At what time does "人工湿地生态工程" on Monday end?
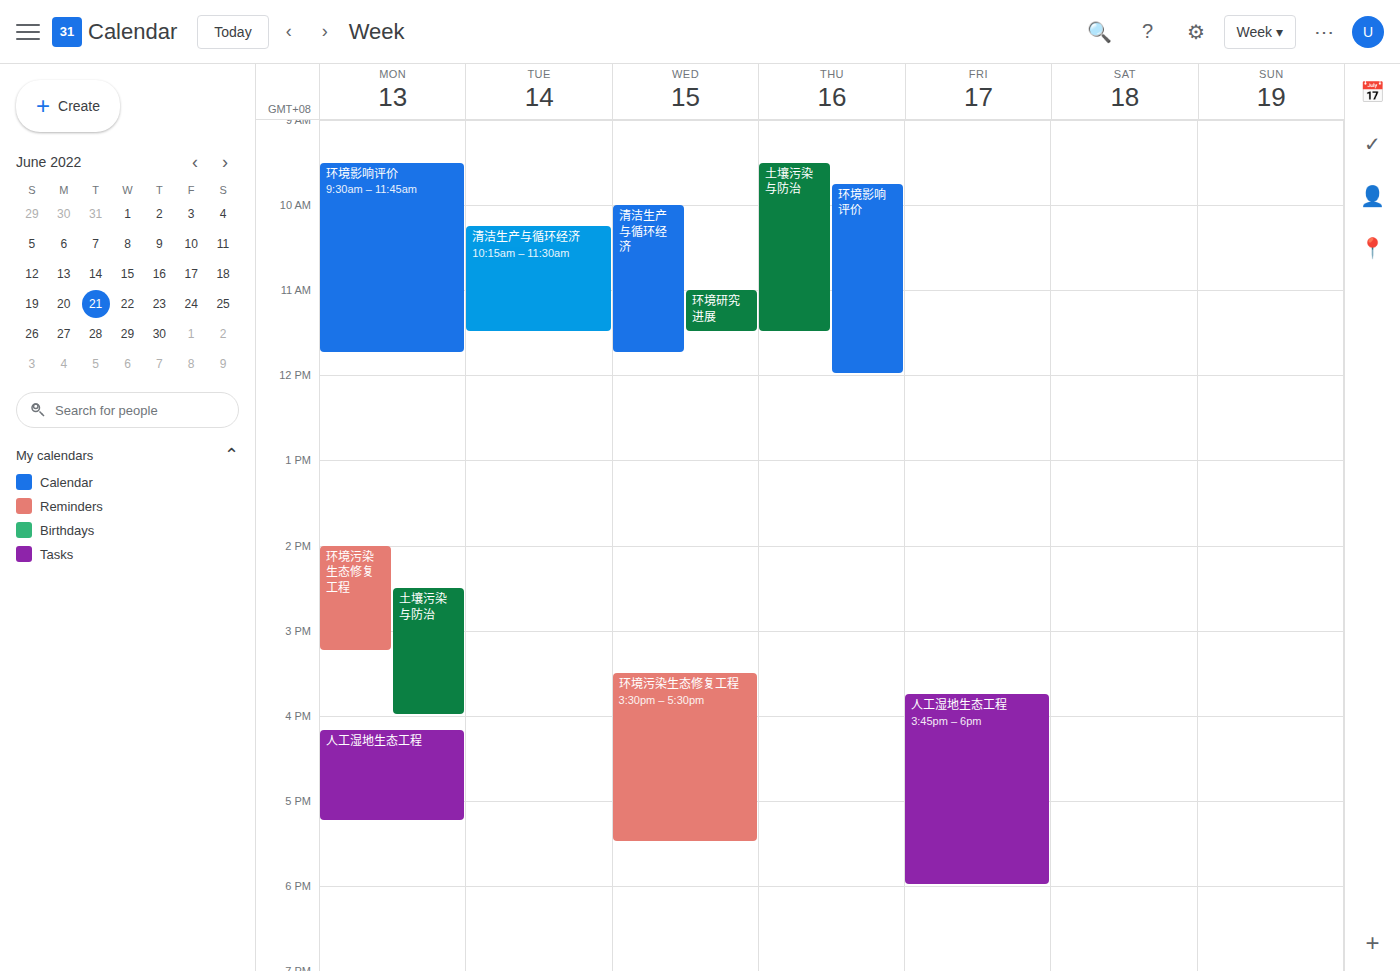
5:15 PM